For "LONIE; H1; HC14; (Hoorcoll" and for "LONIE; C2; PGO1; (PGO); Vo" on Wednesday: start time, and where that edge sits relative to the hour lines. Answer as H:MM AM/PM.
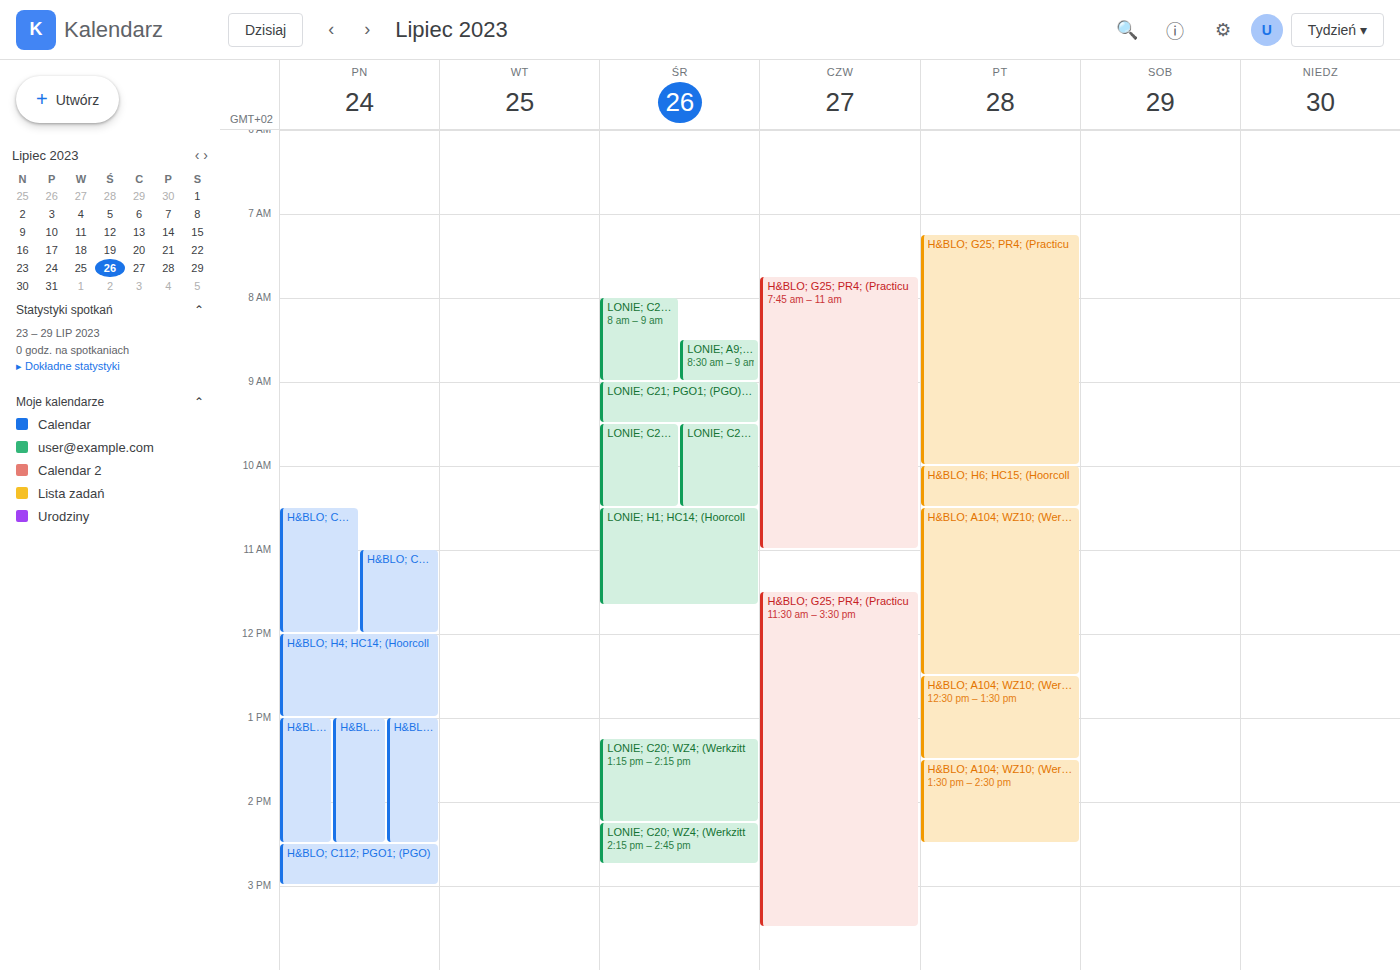
"LONIE; H1; HC14; (Hoorcoll": 10:30 AM, halfway between the 10 AM and 11 AM lines. "LONIE; C2; PGO1; (PGO); Vo": 9:30 AM, halfway between the 9 AM and 10 AM lines.